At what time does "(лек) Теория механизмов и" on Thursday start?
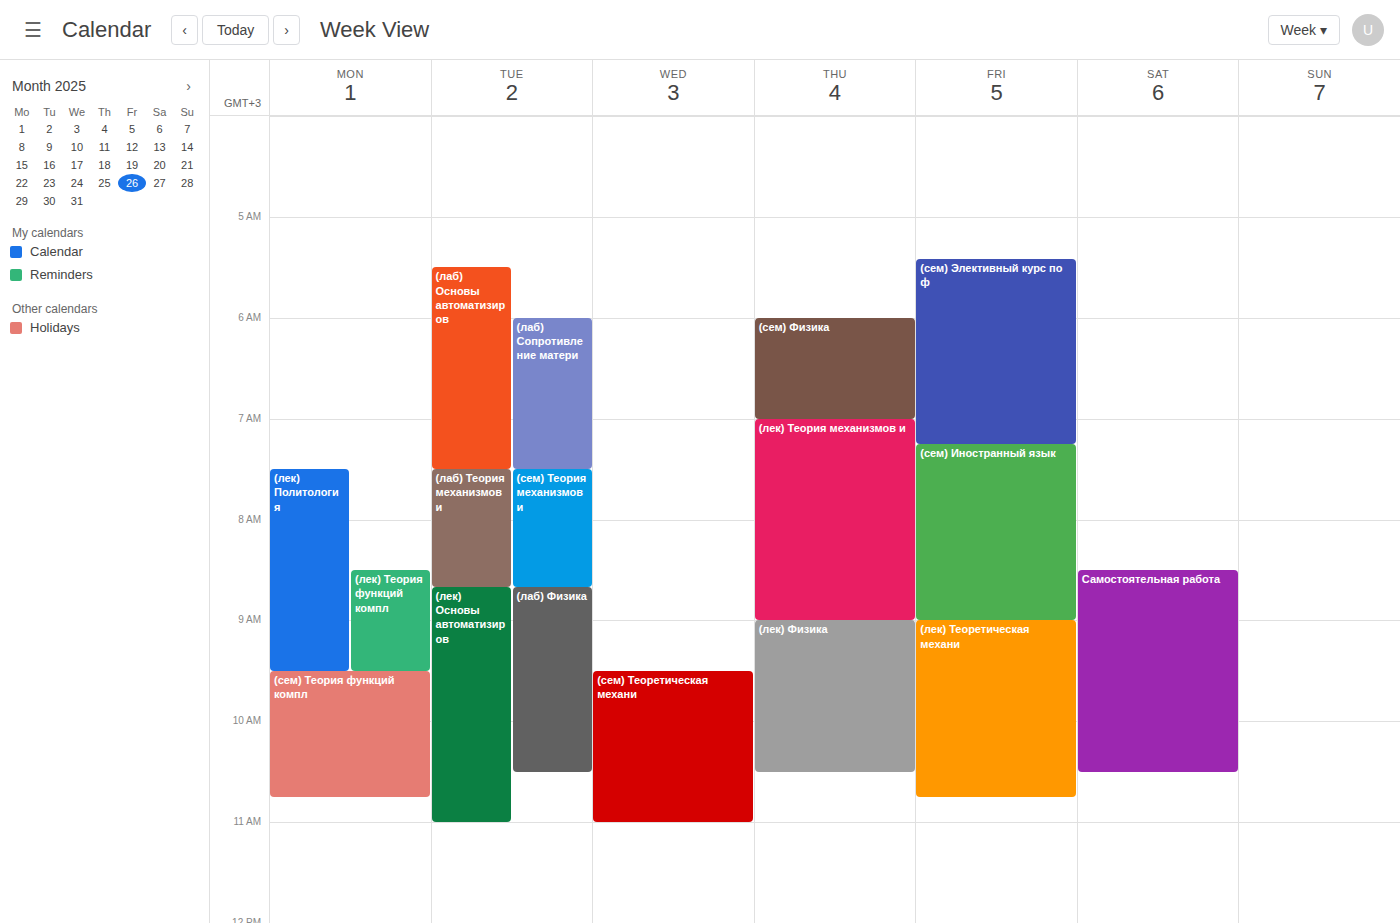
7:00 AM